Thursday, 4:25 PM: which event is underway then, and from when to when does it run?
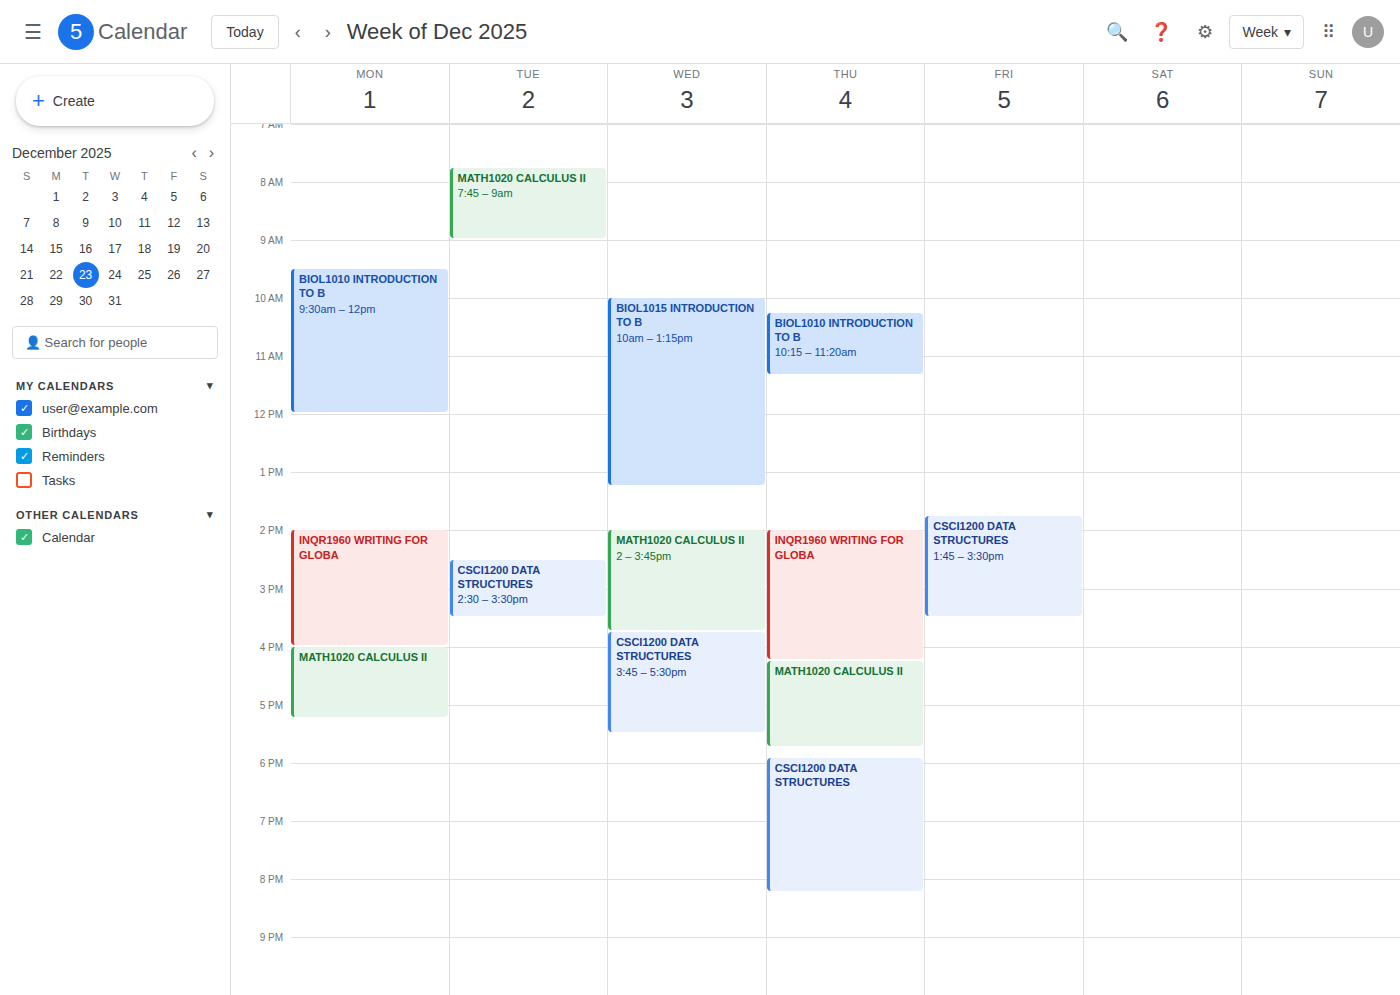
"MATH1020 CALCULUS II", 4:15 PM to 5:45 PM